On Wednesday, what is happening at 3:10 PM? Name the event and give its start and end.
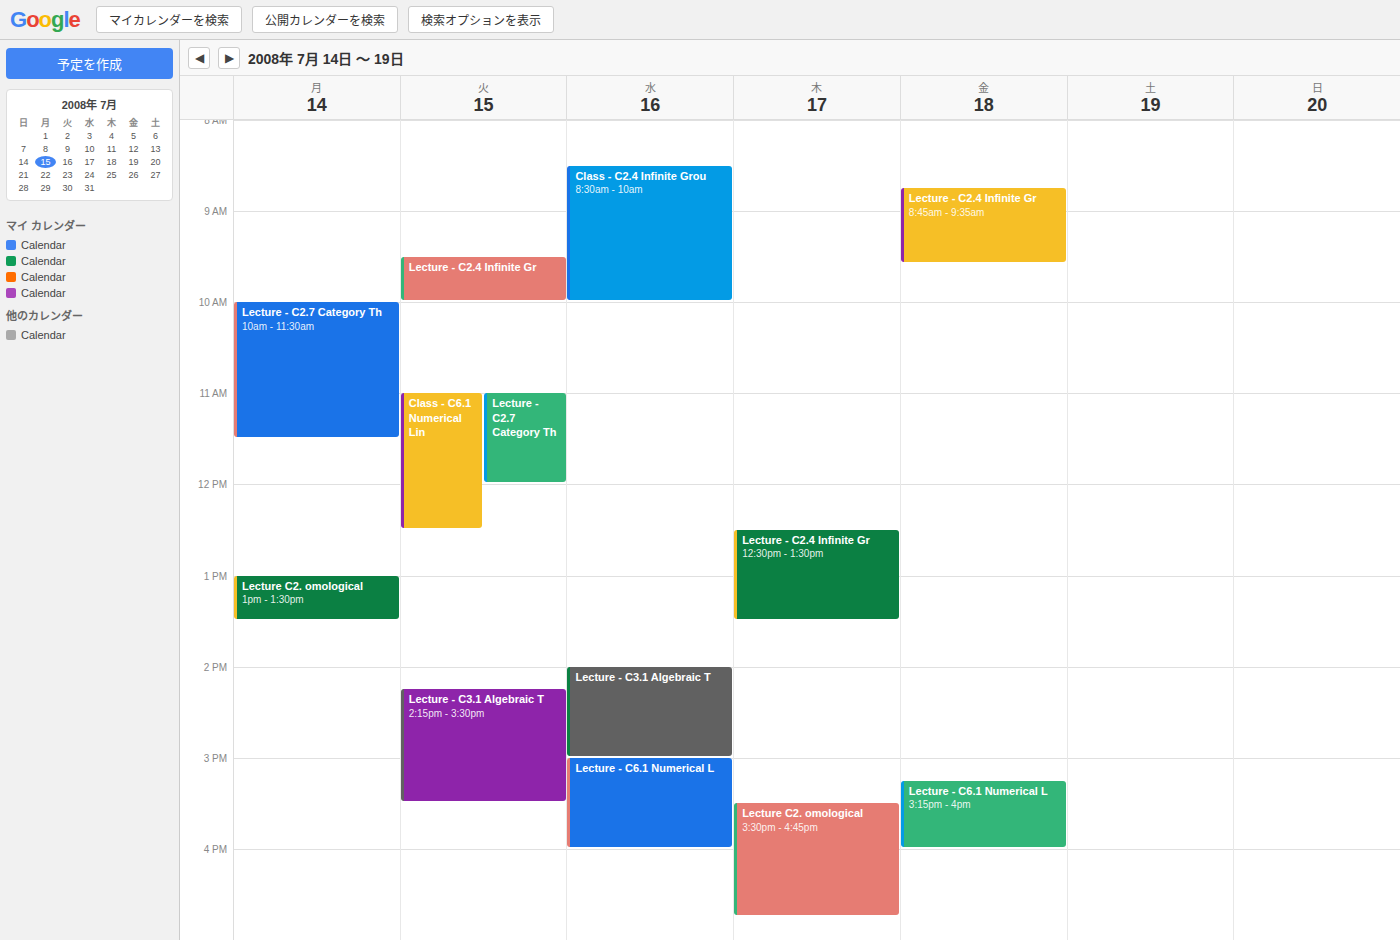
"Lecture - C6.1 Numerical L", 3:00 PM to 4:00 PM